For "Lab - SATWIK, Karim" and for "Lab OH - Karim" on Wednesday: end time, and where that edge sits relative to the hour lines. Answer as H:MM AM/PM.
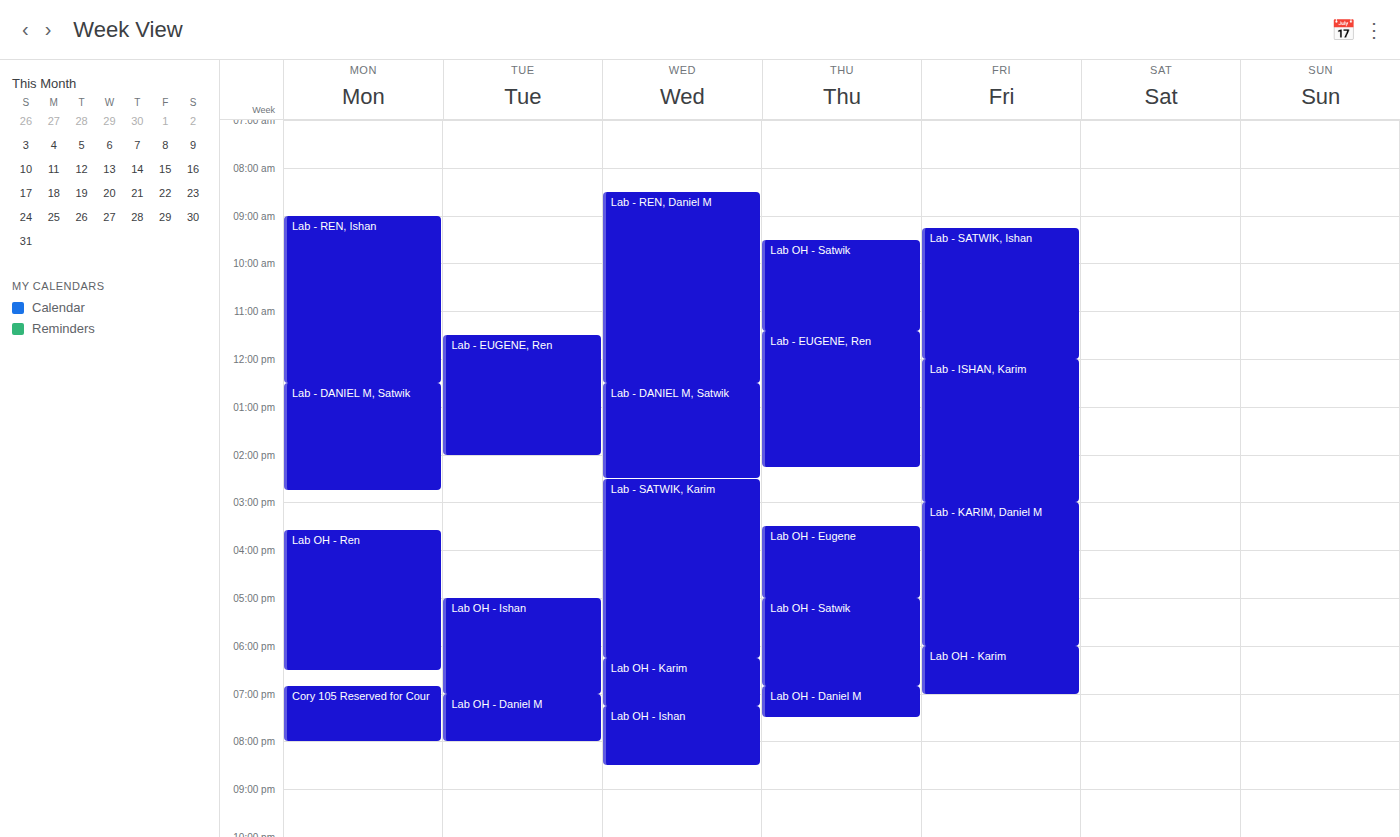
"Lab - SATWIK, Karim": 6:15 PM, neither: a quarter of the way from the 6 PM line to the 7 PM line. "Lab OH - Karim": 7:15 PM, neither: a quarter of the way from the 7 PM line to the 8 PM line.